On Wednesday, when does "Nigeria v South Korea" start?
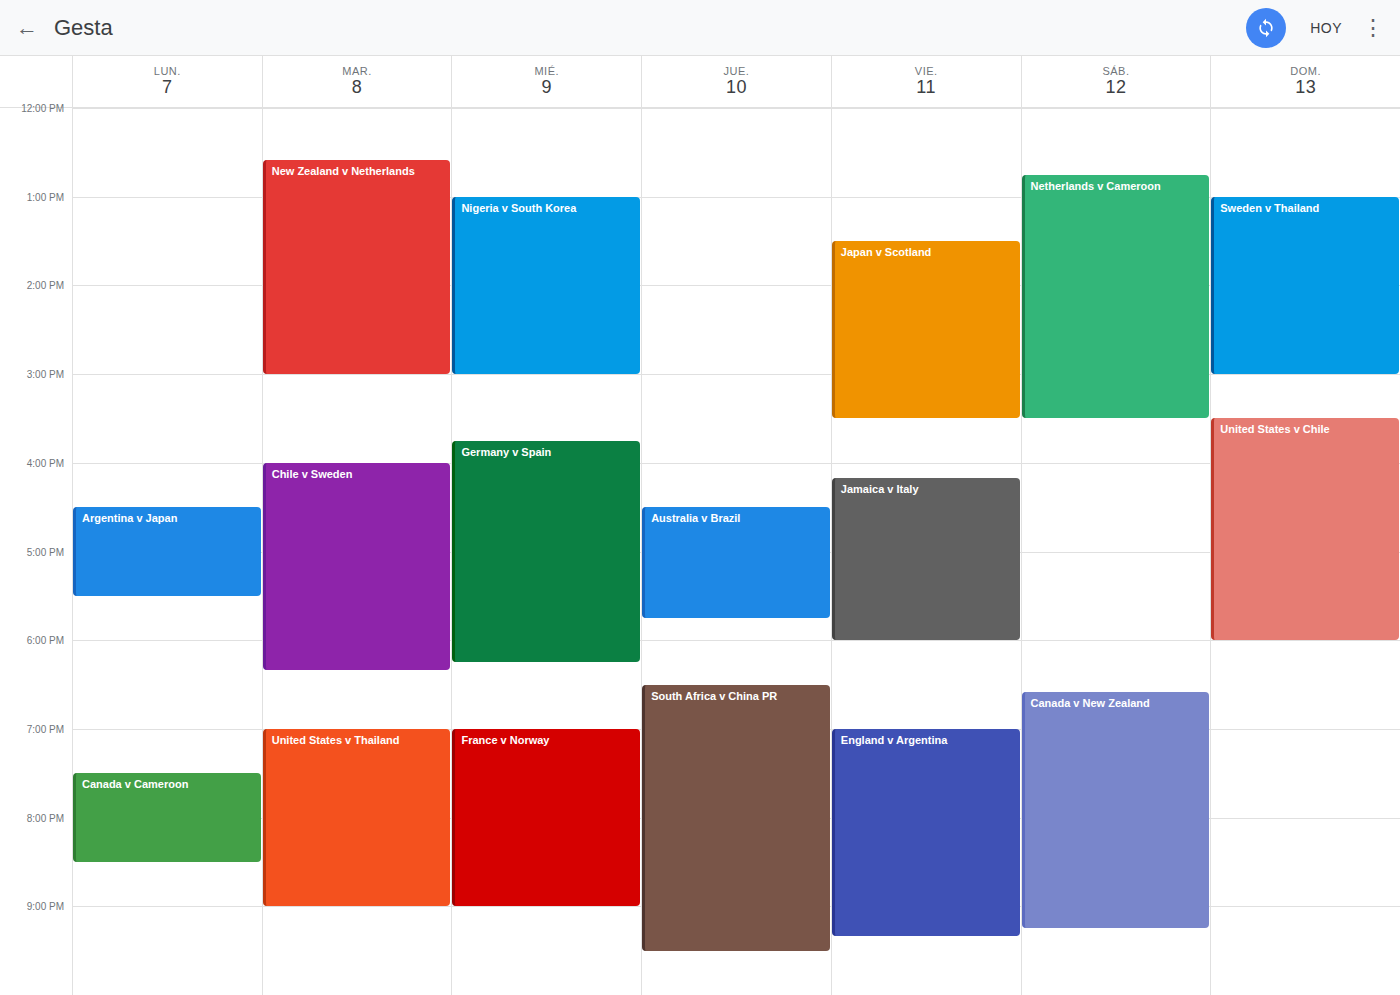
1:00 PM